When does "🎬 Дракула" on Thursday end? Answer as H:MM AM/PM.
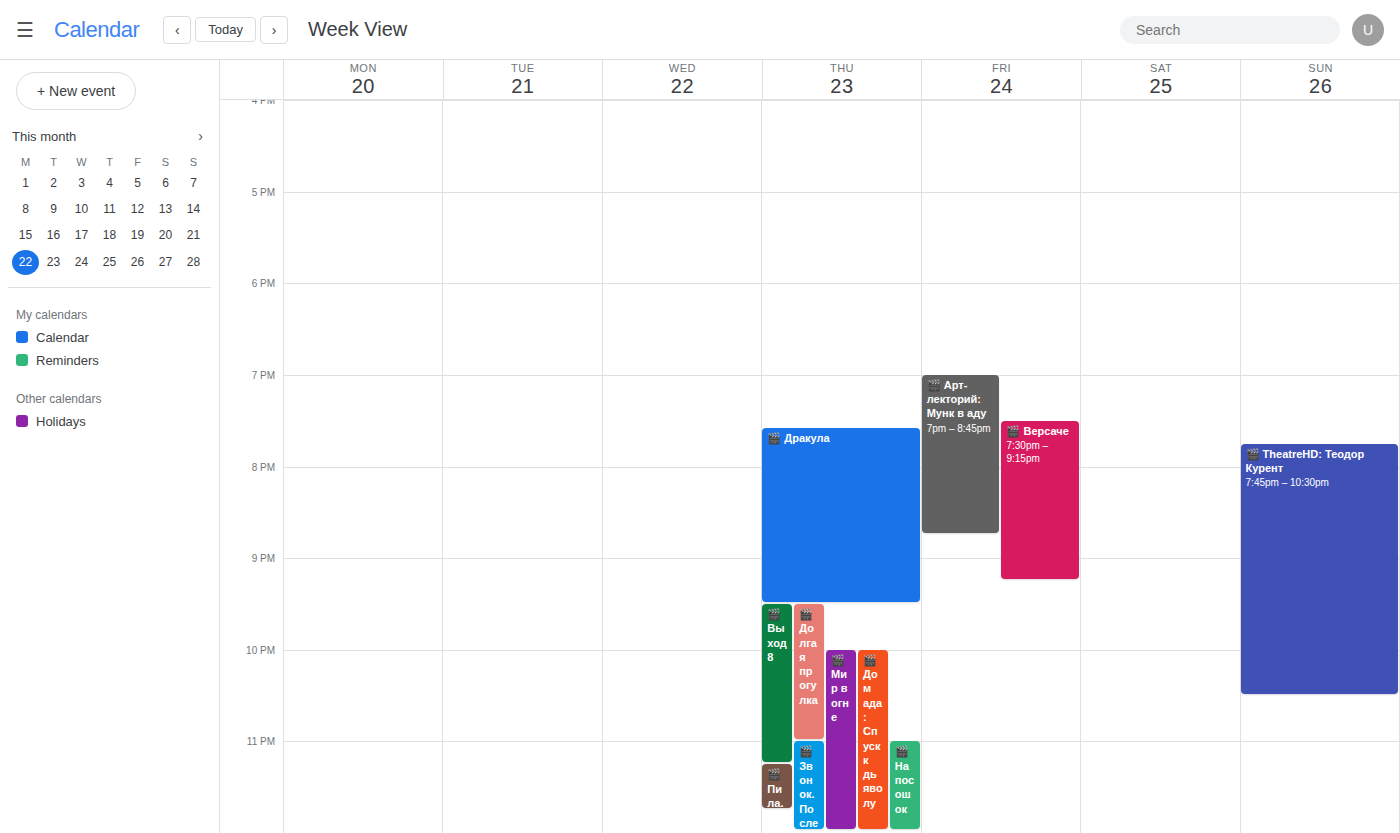
9:30 PM